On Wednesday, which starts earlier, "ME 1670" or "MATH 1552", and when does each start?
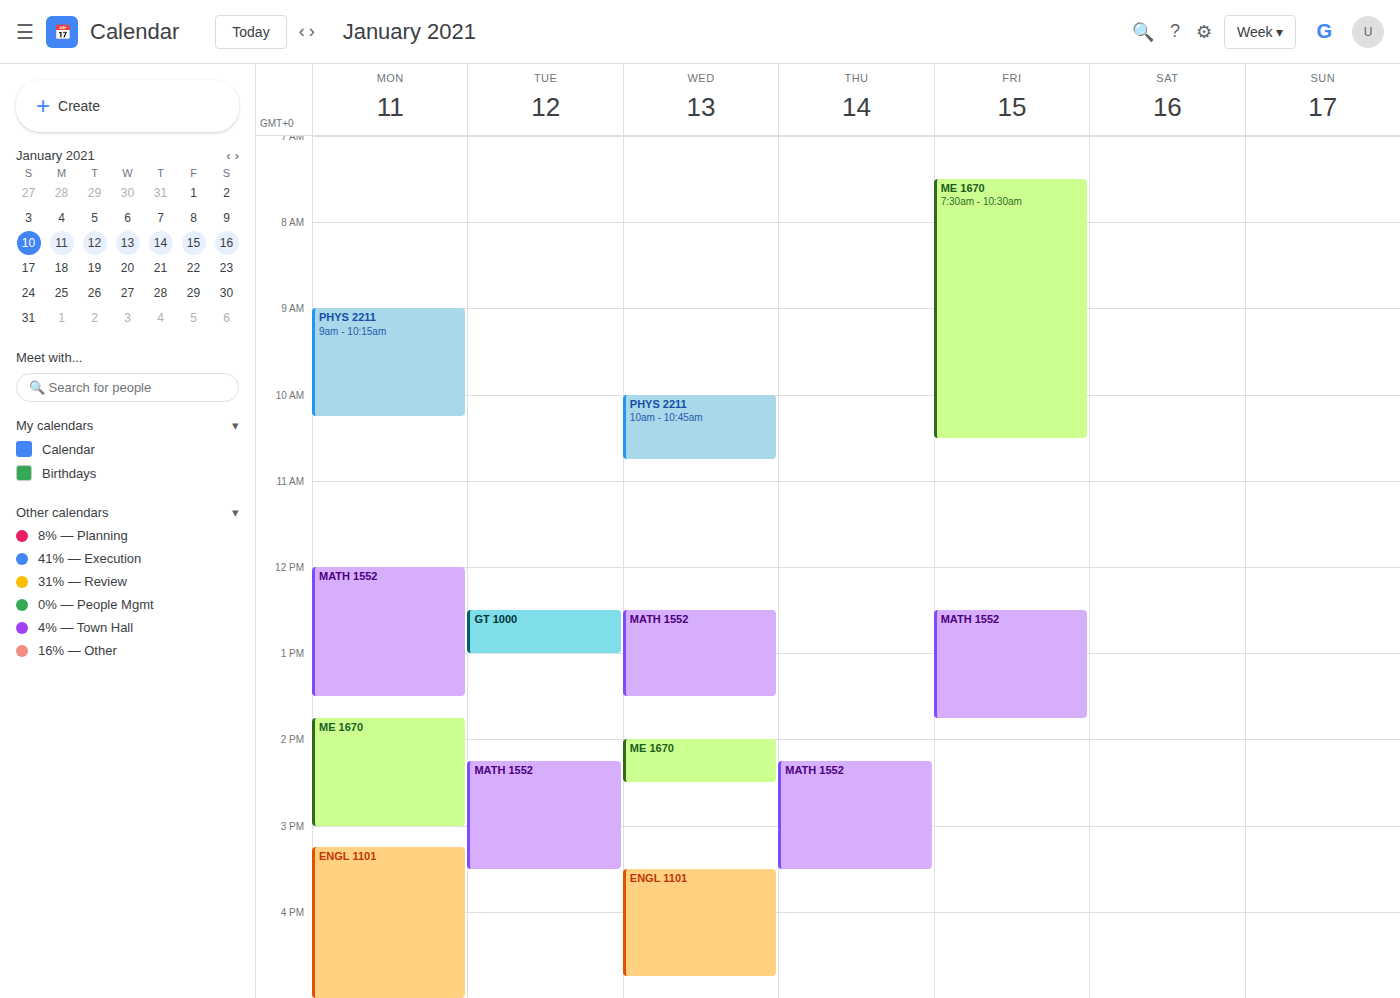
"MATH 1552" 12:30 PM; "ME 1670" 2:00 PM.